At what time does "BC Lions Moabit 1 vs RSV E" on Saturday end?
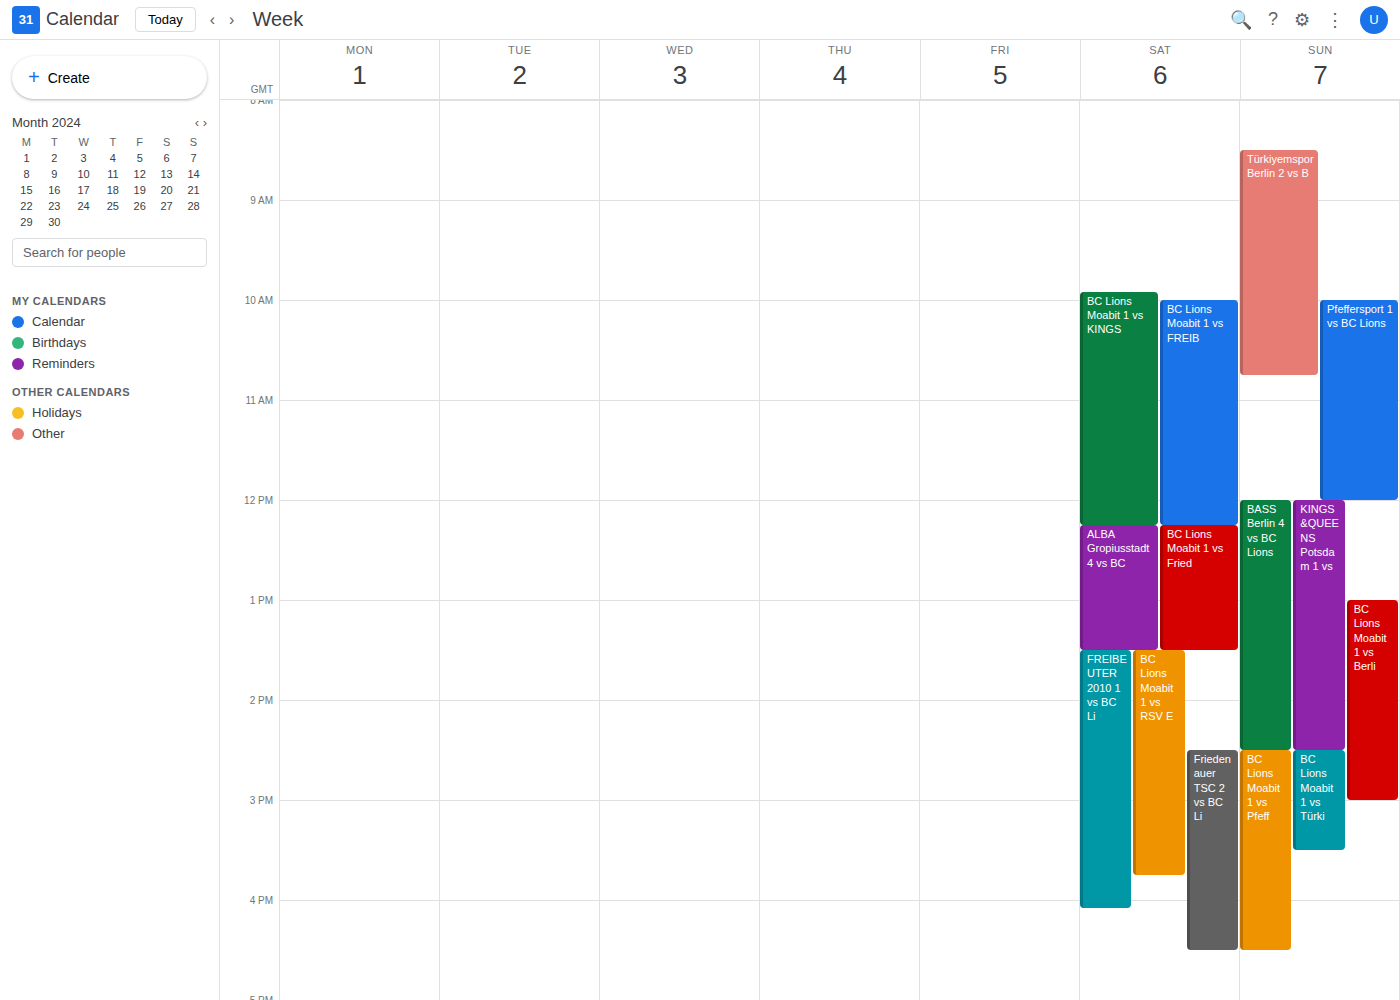
3:45 PM